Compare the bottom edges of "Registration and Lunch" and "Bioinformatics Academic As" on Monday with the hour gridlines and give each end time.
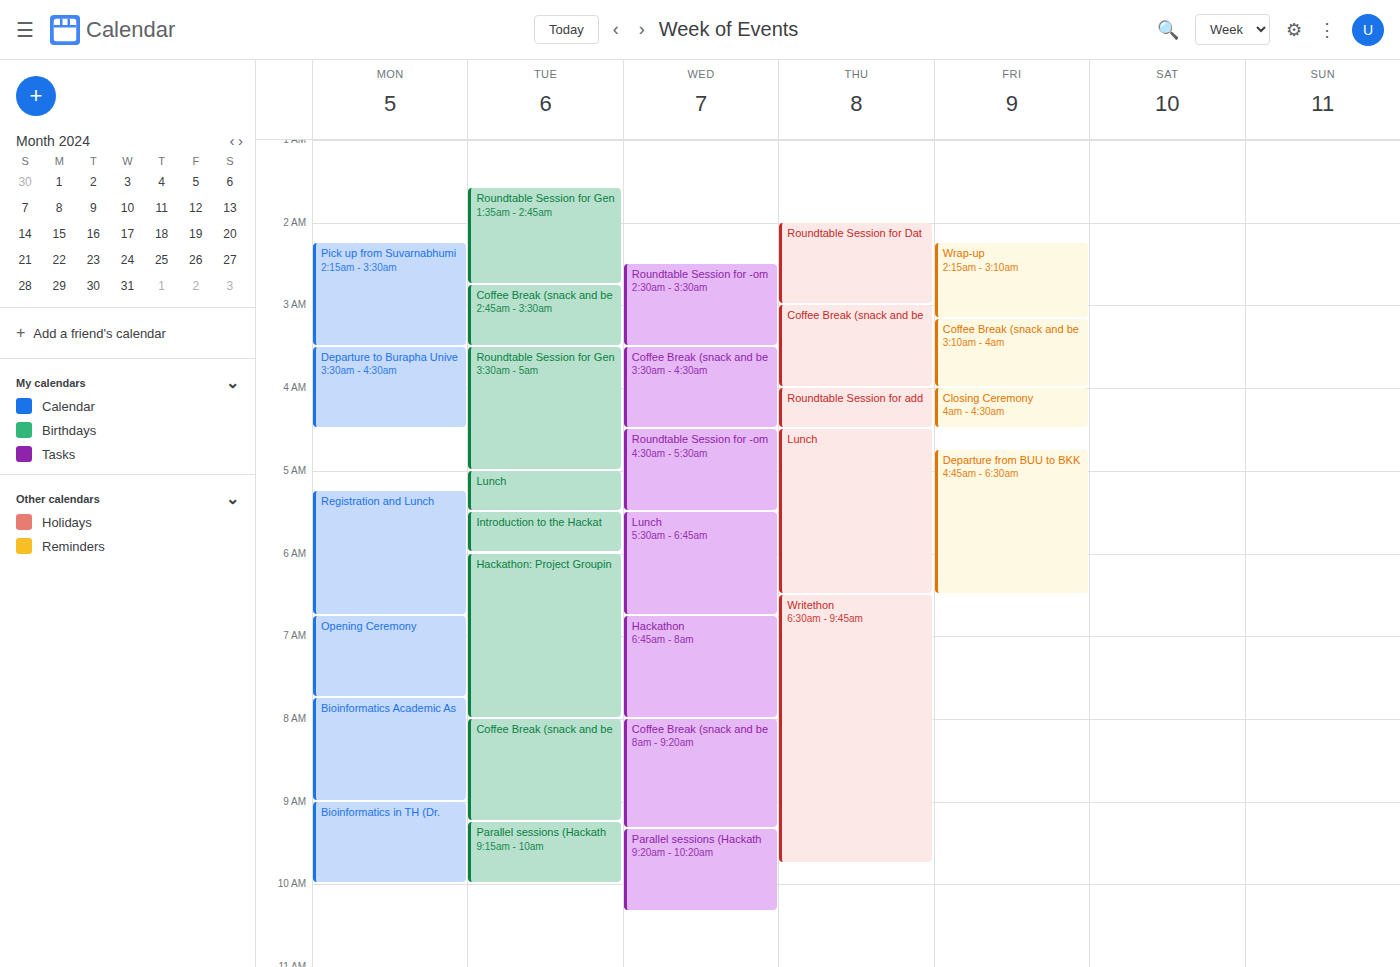
"Registration and Lunch": 6:45 AM, neither: three quarters of the way from the 6 AM line to the 7 AM line. "Bioinformatics Academic As": 9:00 AM, exactly on the 9 AM line.